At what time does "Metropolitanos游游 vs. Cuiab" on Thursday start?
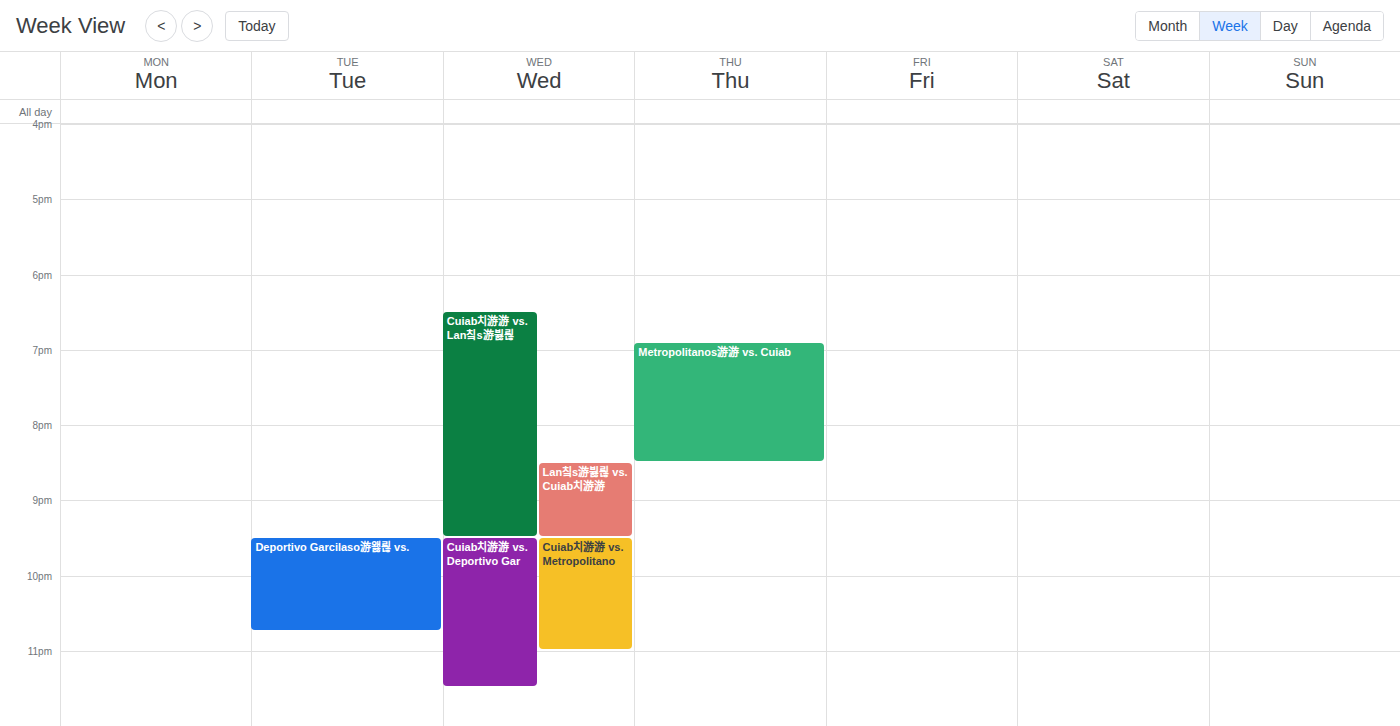
6:55 PM